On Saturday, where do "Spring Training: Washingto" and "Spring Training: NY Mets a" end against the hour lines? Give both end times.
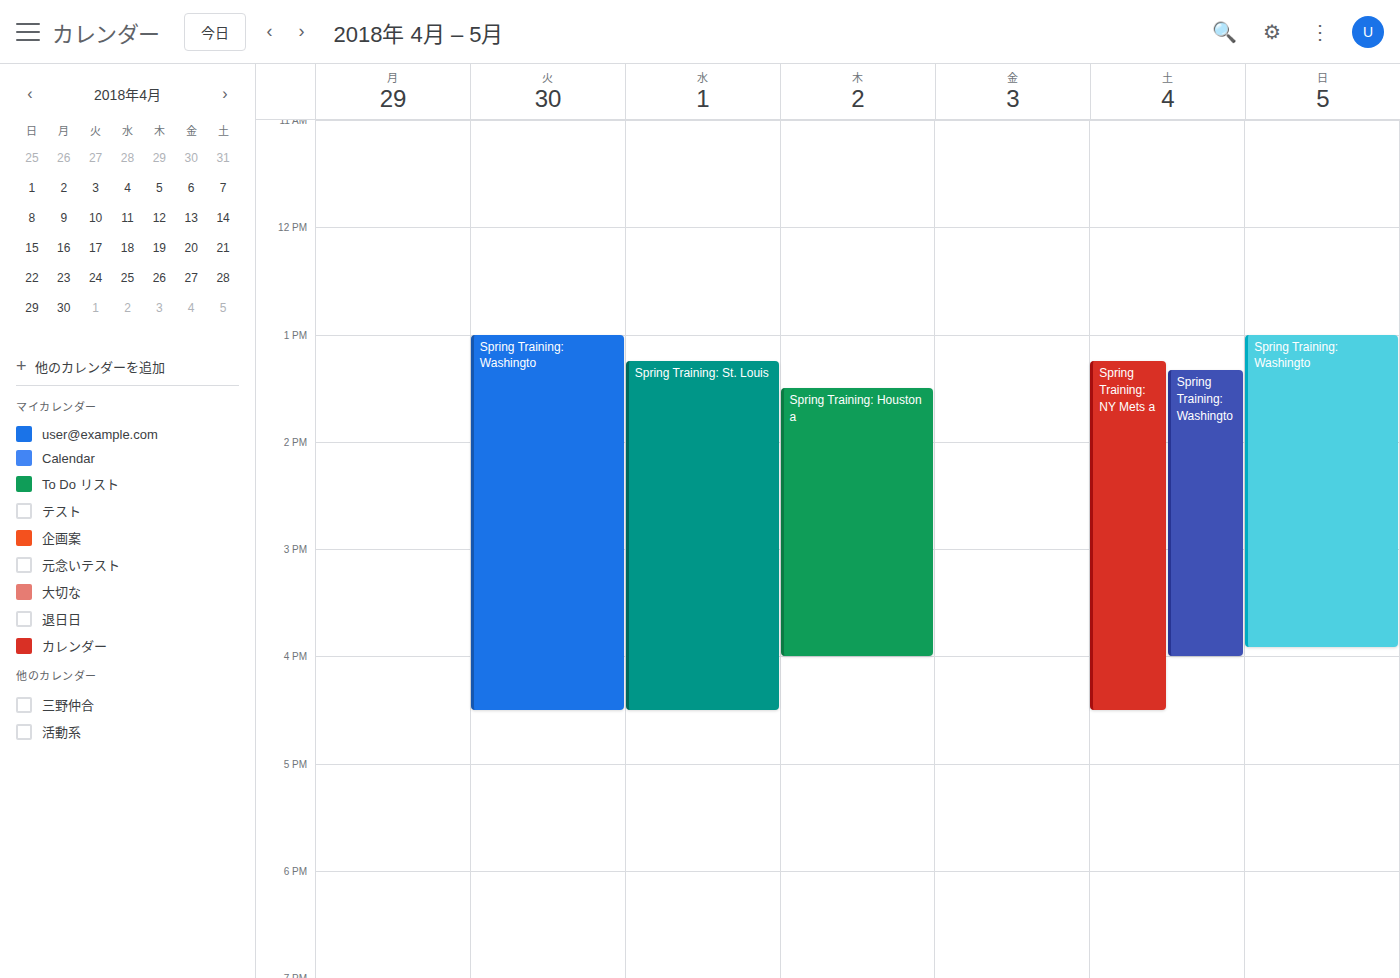
"Spring Training: Washingto": 4:00 PM, exactly on the 4 PM line. "Spring Training: NY Mets a": 4:30 PM, halfway between the 4 PM and 5 PM lines.